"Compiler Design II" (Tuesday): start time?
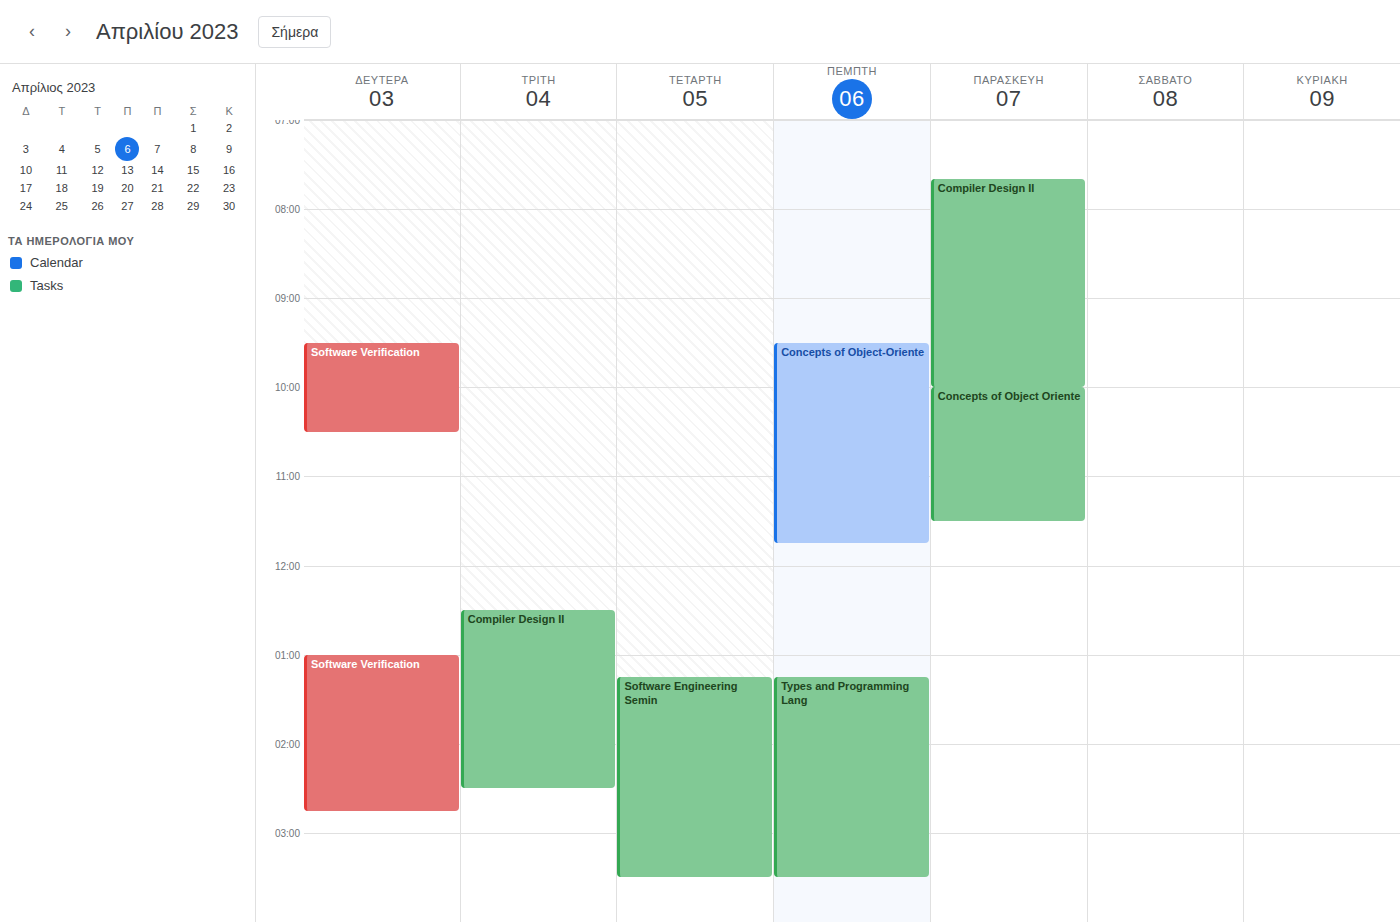
12:30 PM